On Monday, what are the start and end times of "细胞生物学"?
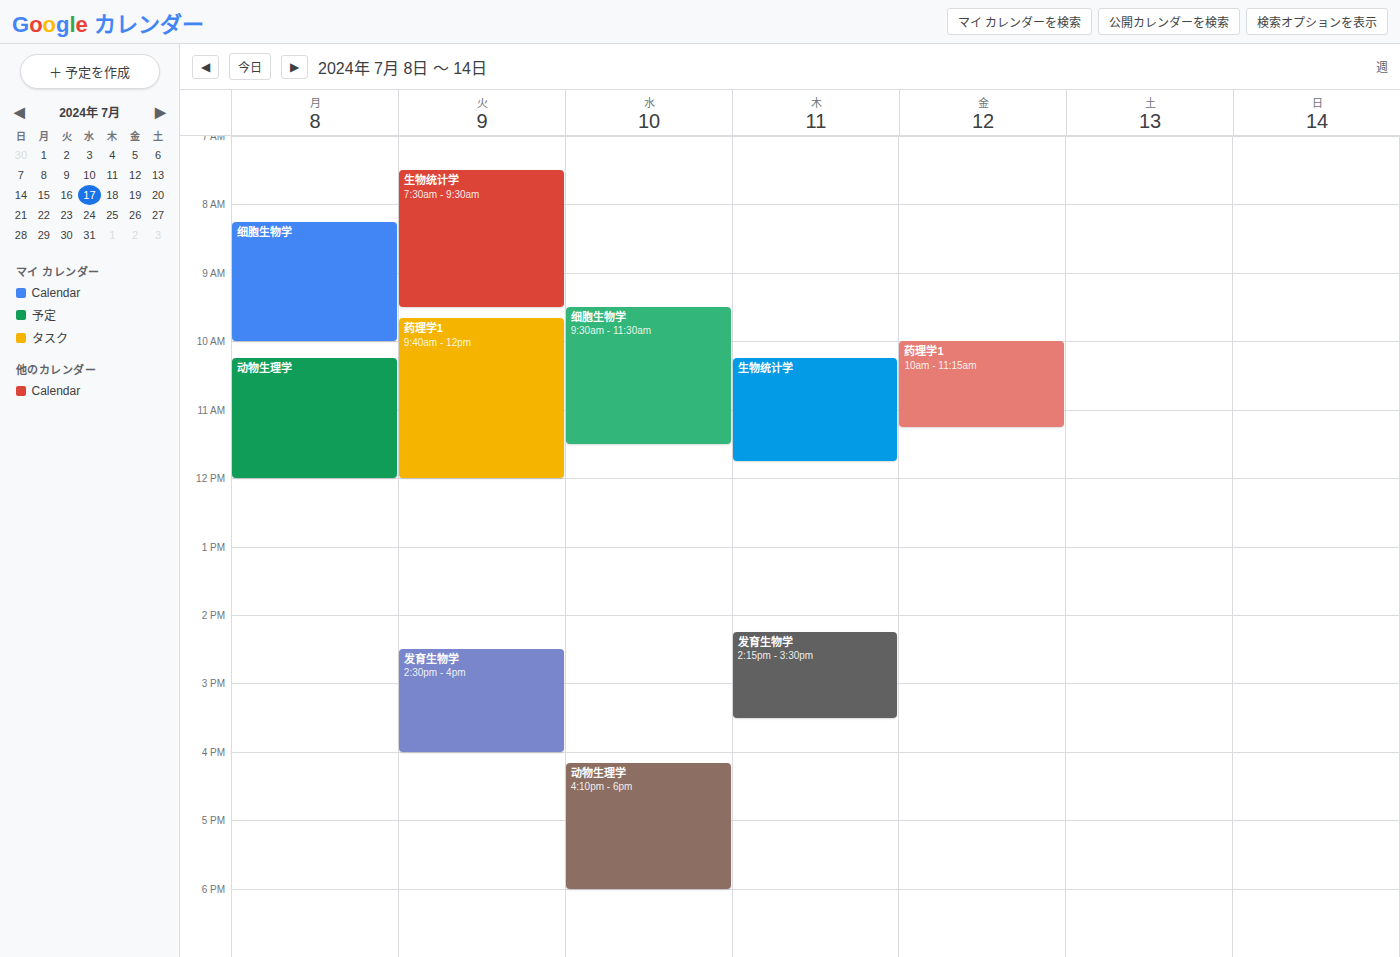
8:15 AM to 10:00 AM